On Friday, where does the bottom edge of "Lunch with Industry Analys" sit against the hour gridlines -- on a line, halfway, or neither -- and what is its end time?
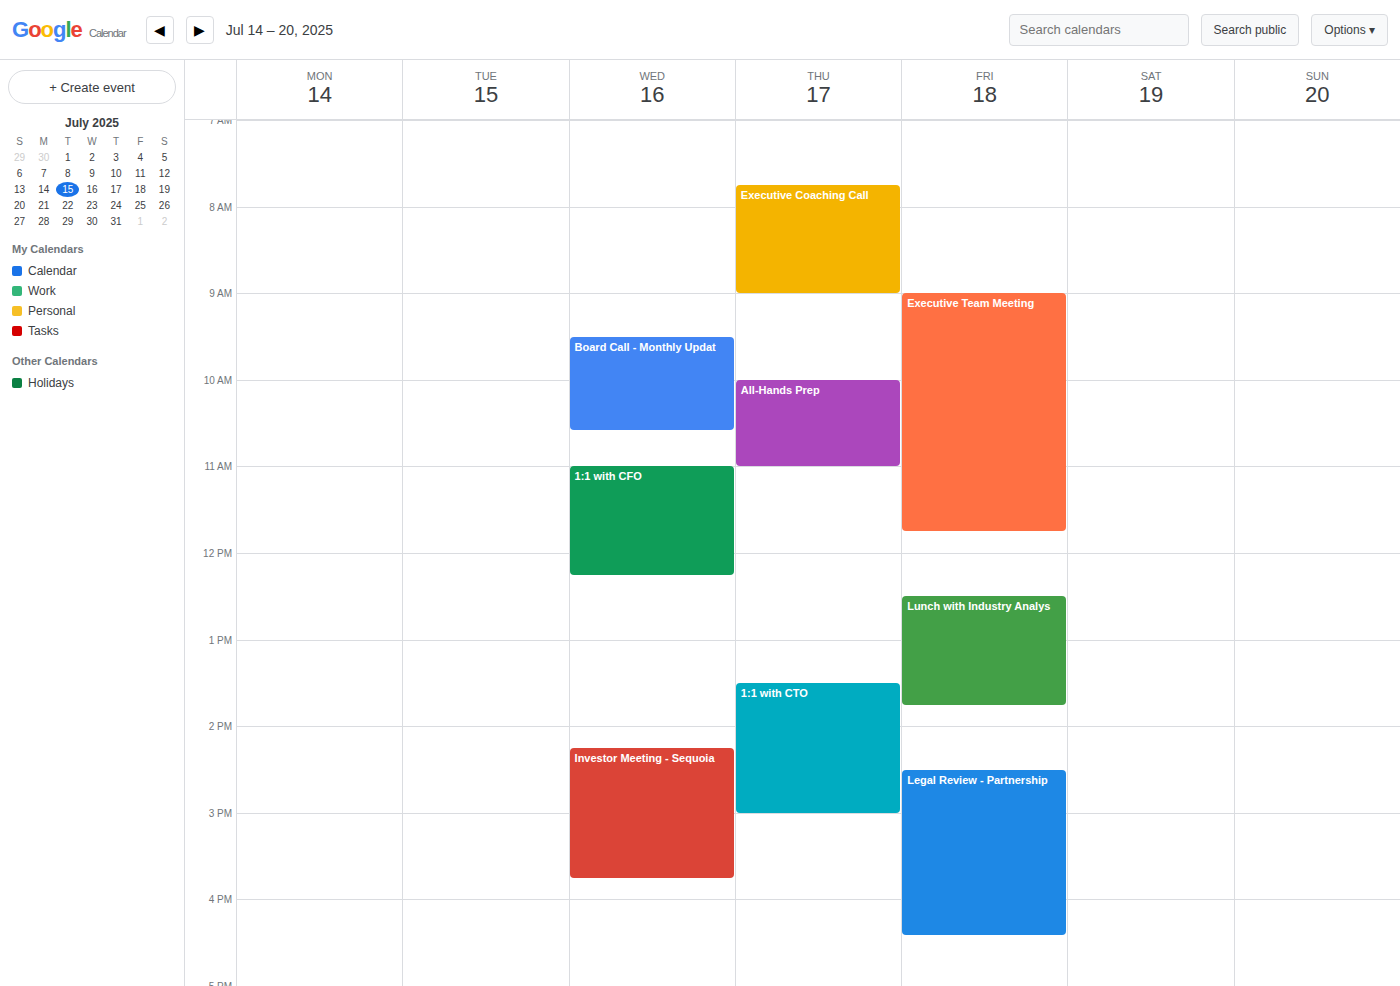
13:45 -- neither: three quarters of the way from the 13:00 line to the 14:00 line.